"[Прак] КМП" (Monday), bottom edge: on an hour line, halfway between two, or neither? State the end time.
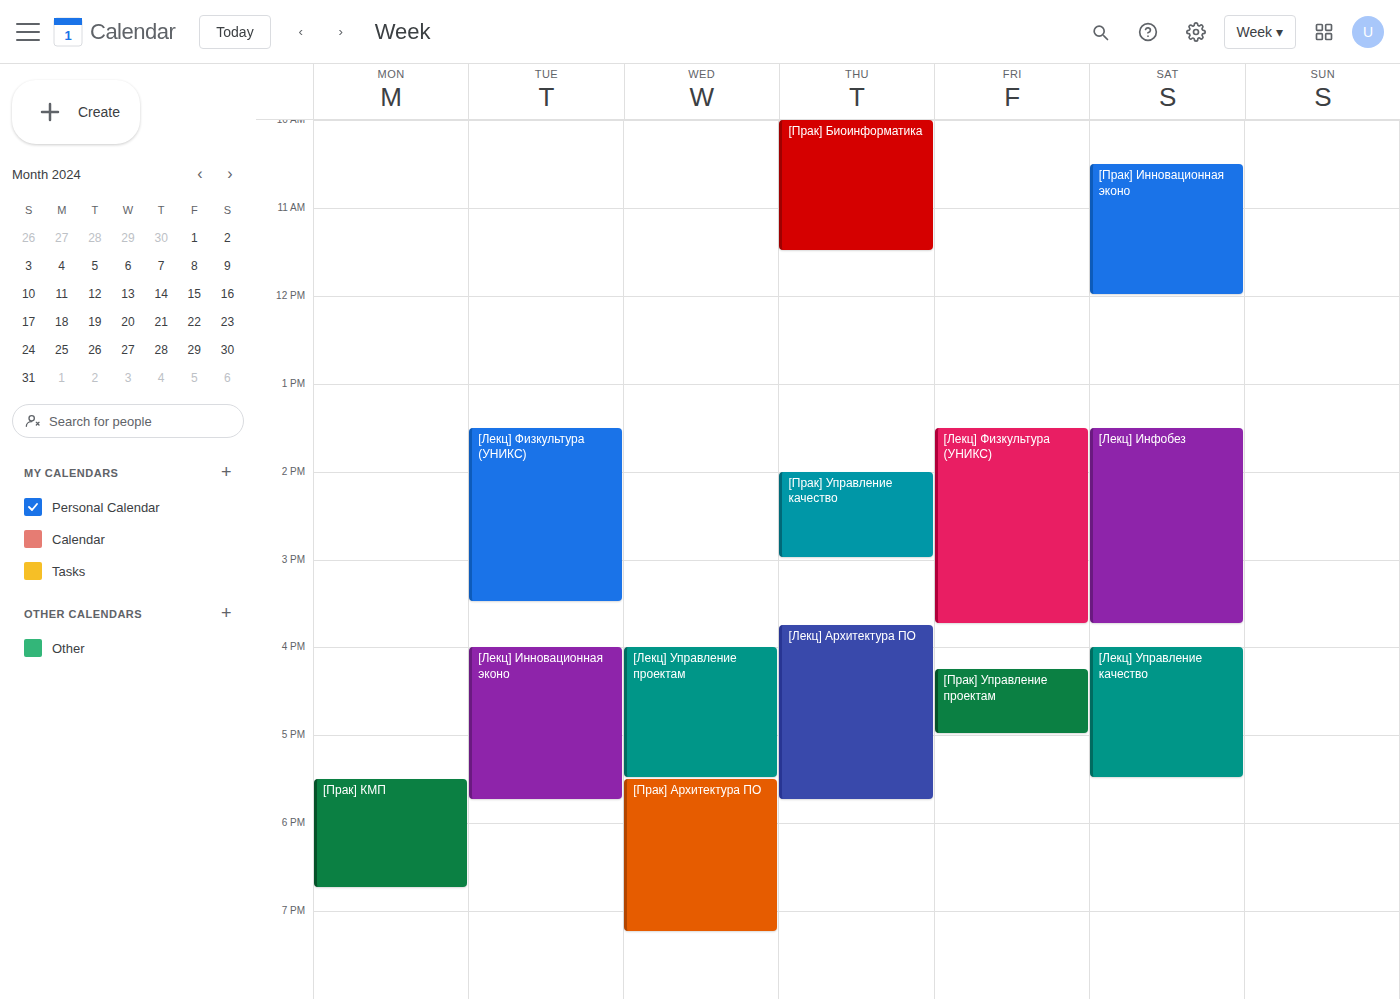
6:45 PM -- neither: three quarters of the way from the 6 PM line to the 7 PM line.